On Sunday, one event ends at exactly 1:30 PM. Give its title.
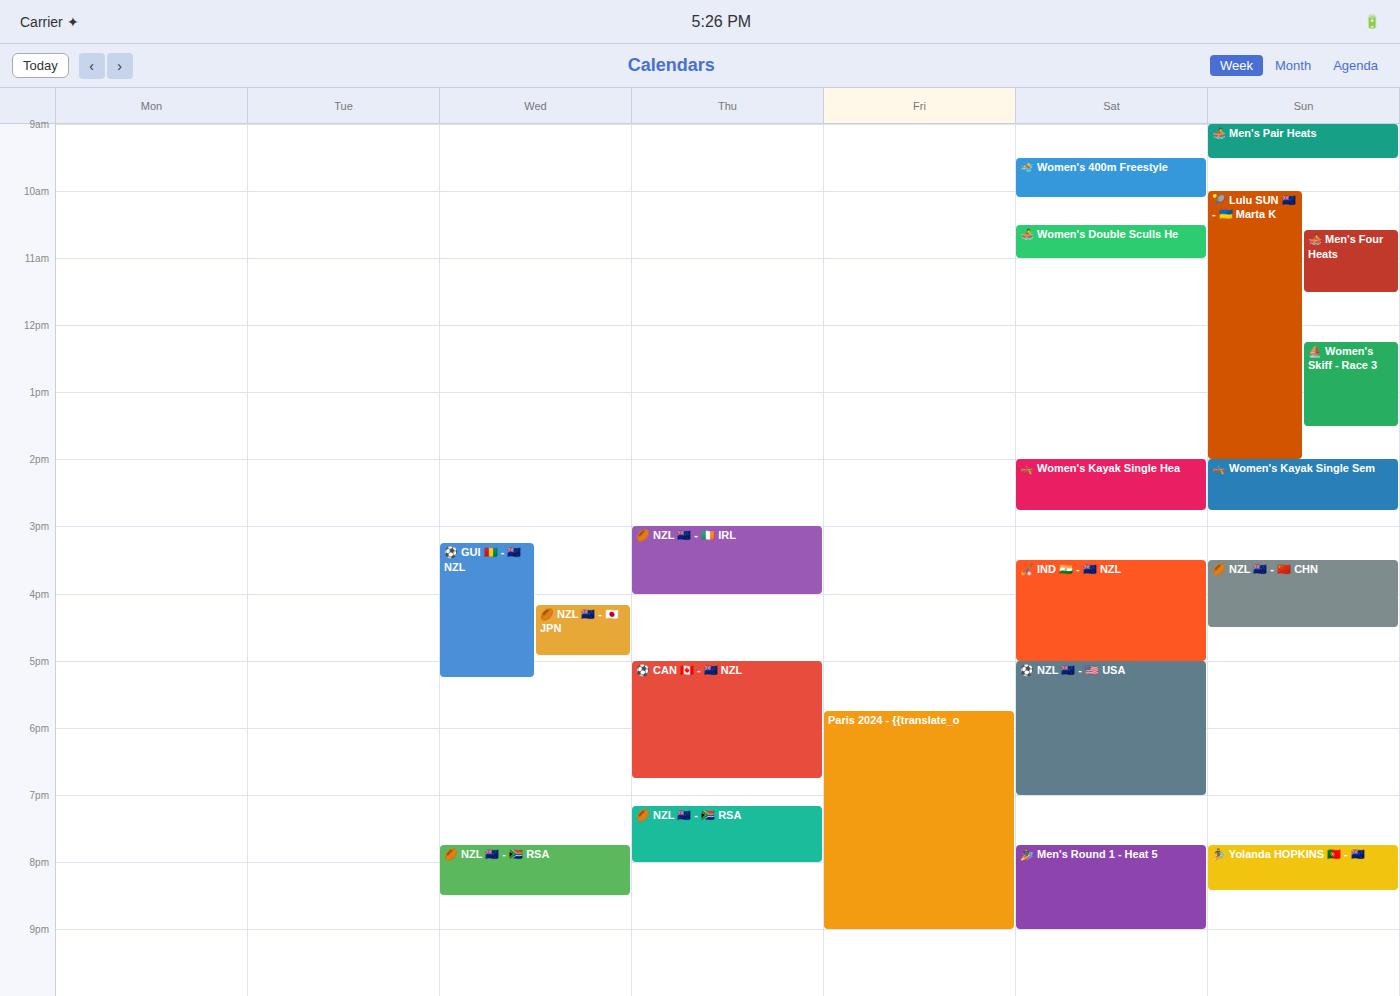
"⛵ Women's Skiff - Race 3"